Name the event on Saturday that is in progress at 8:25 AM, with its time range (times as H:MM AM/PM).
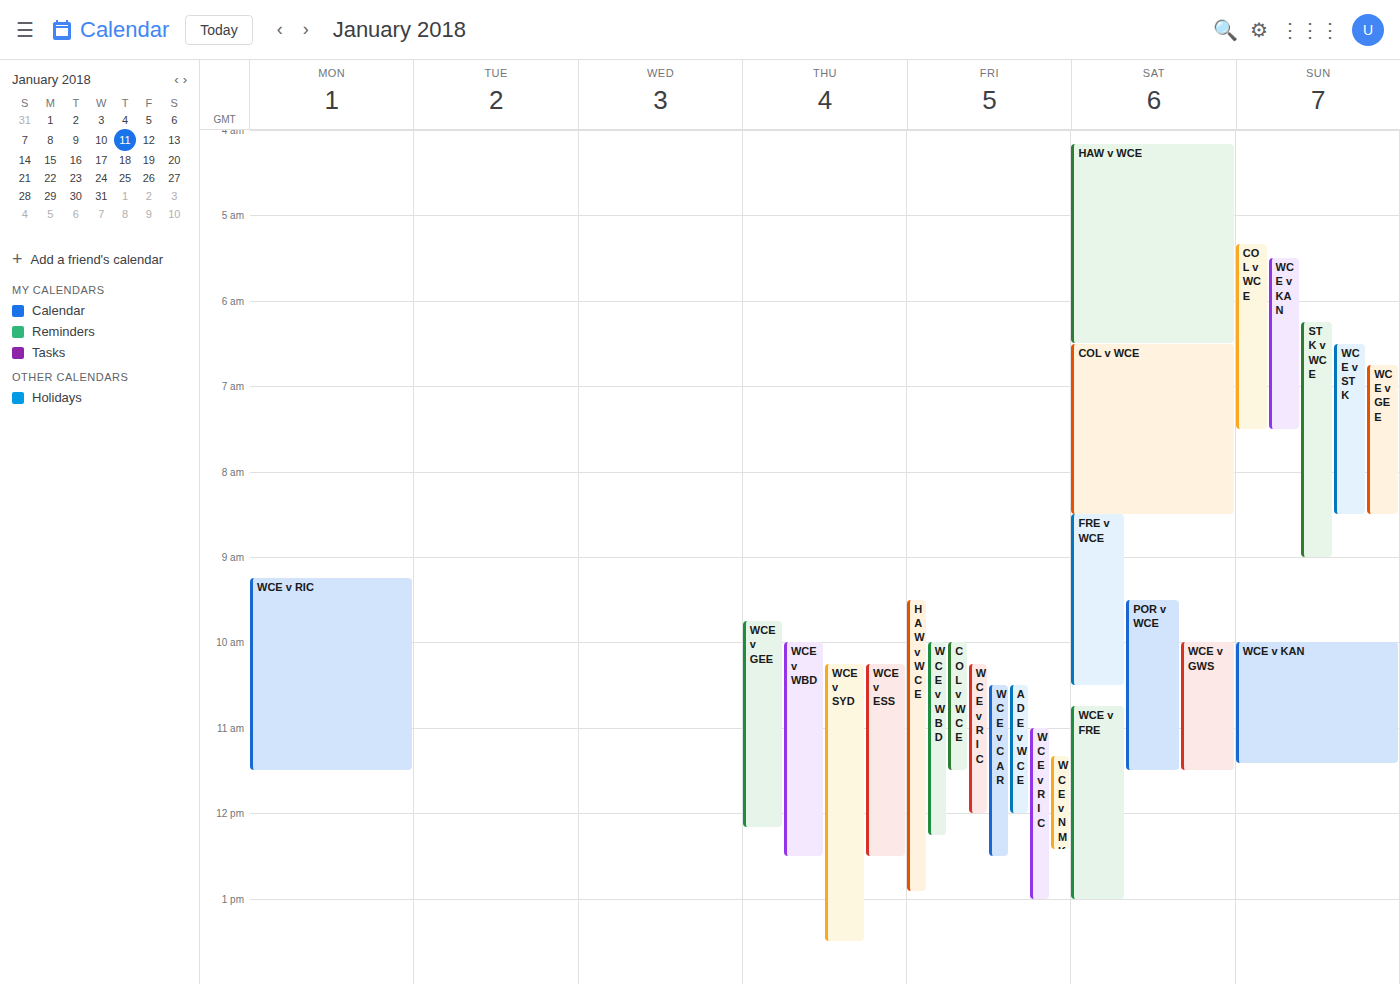
"COL v WCE", 6:30 AM to 8:30 AM